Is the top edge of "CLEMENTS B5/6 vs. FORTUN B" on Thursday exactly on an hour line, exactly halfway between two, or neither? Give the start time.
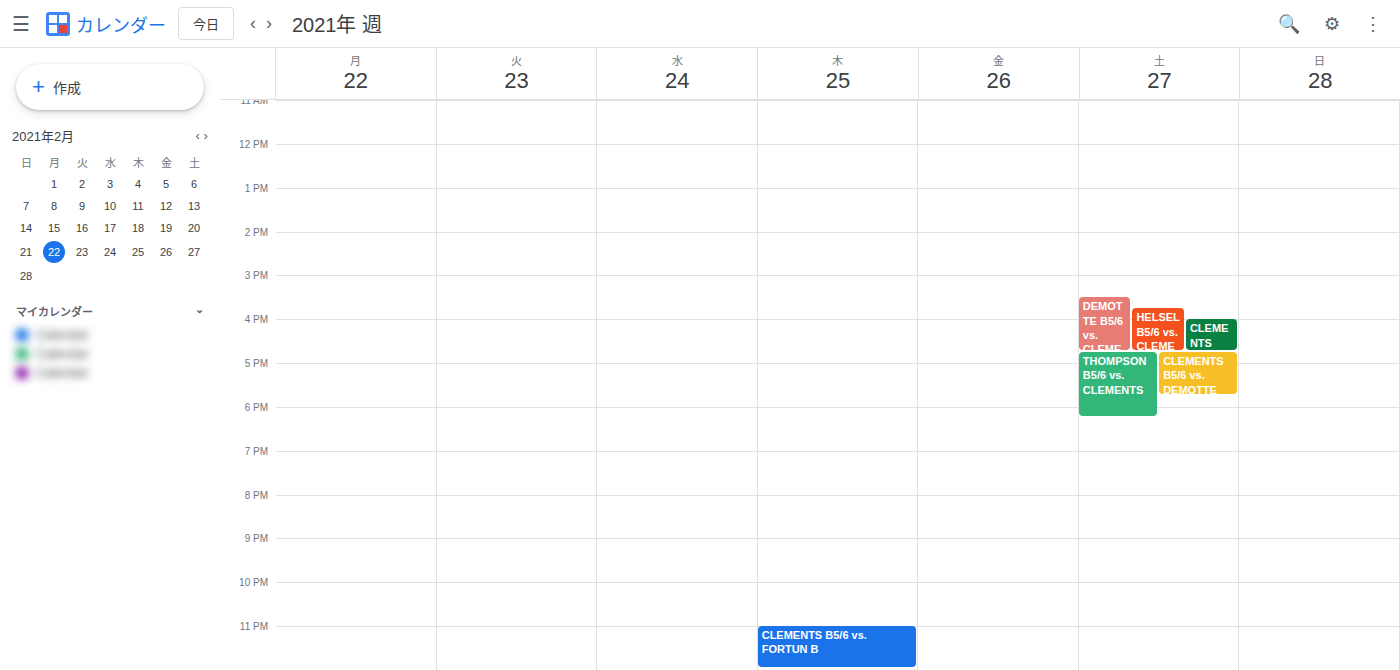
11:00 PM -- exactly on the 11 PM line.